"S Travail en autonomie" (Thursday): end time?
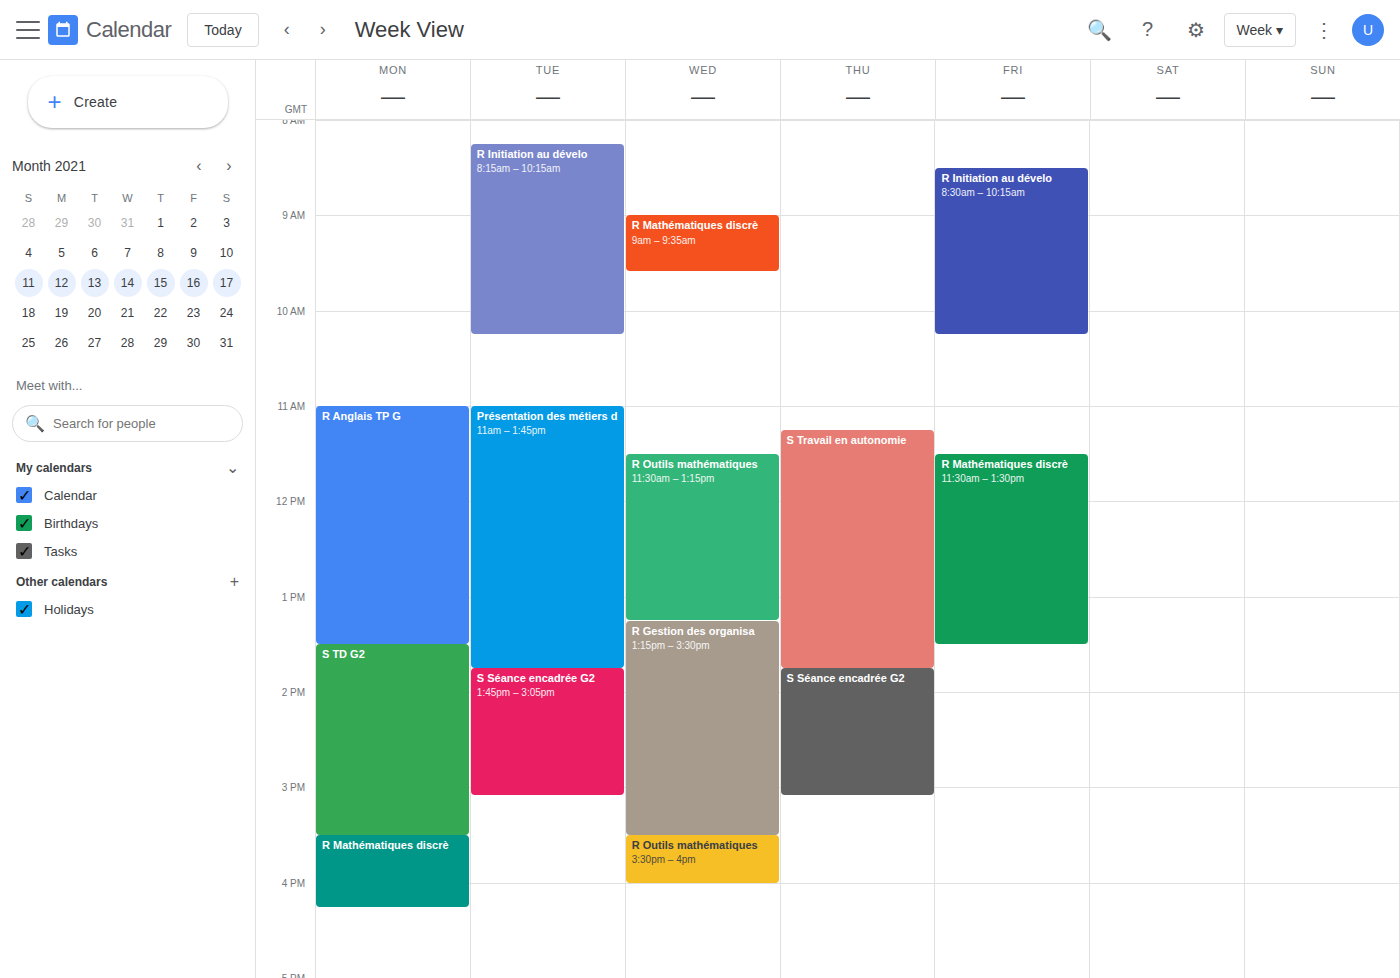
1:45 PM